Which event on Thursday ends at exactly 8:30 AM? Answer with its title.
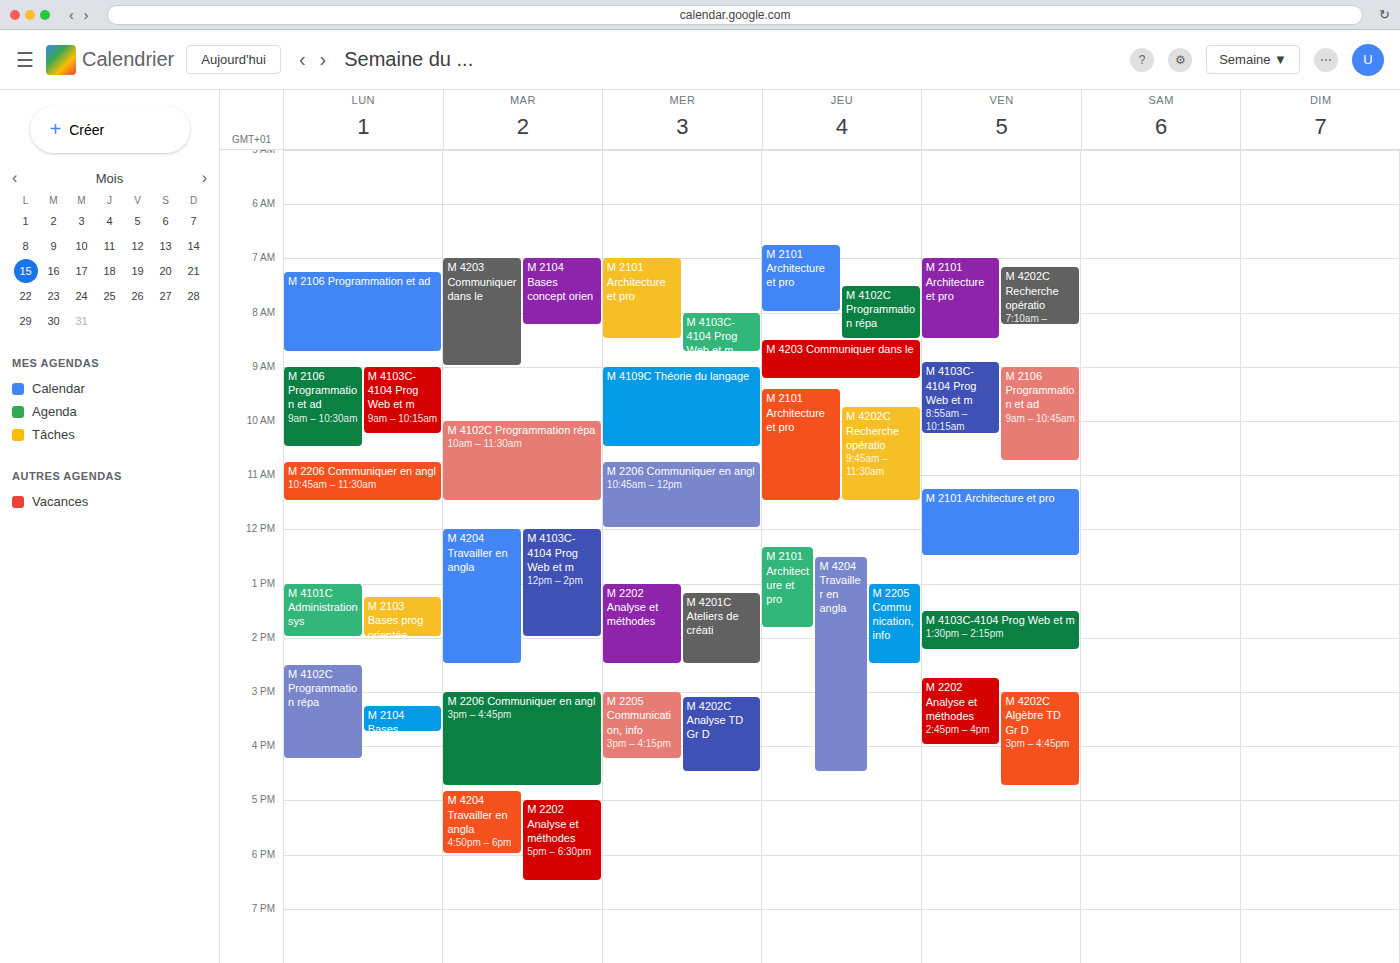
"M 4102C Programmation répa"